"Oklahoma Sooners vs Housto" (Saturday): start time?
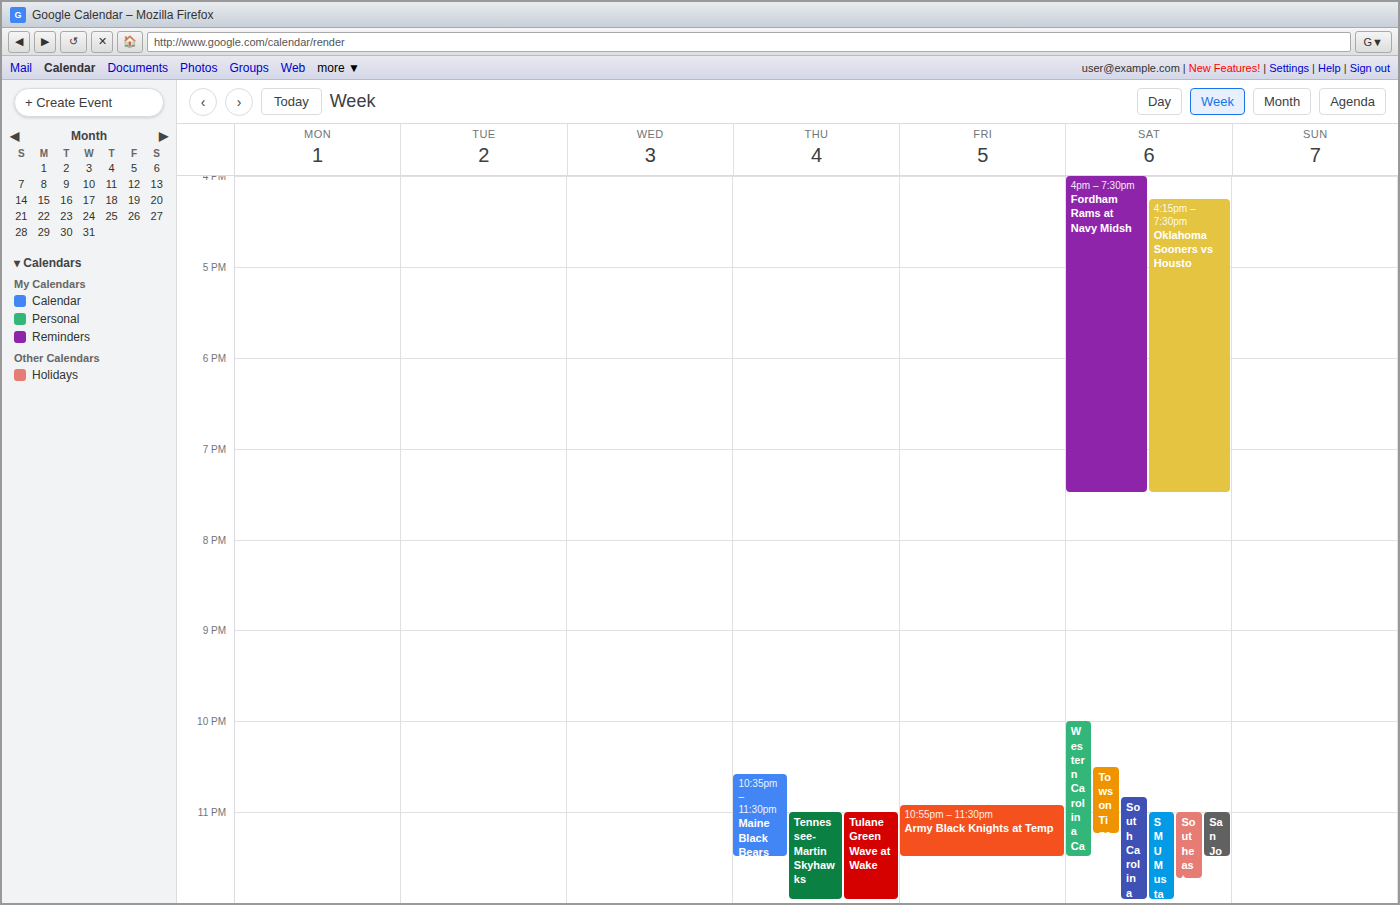
16:15